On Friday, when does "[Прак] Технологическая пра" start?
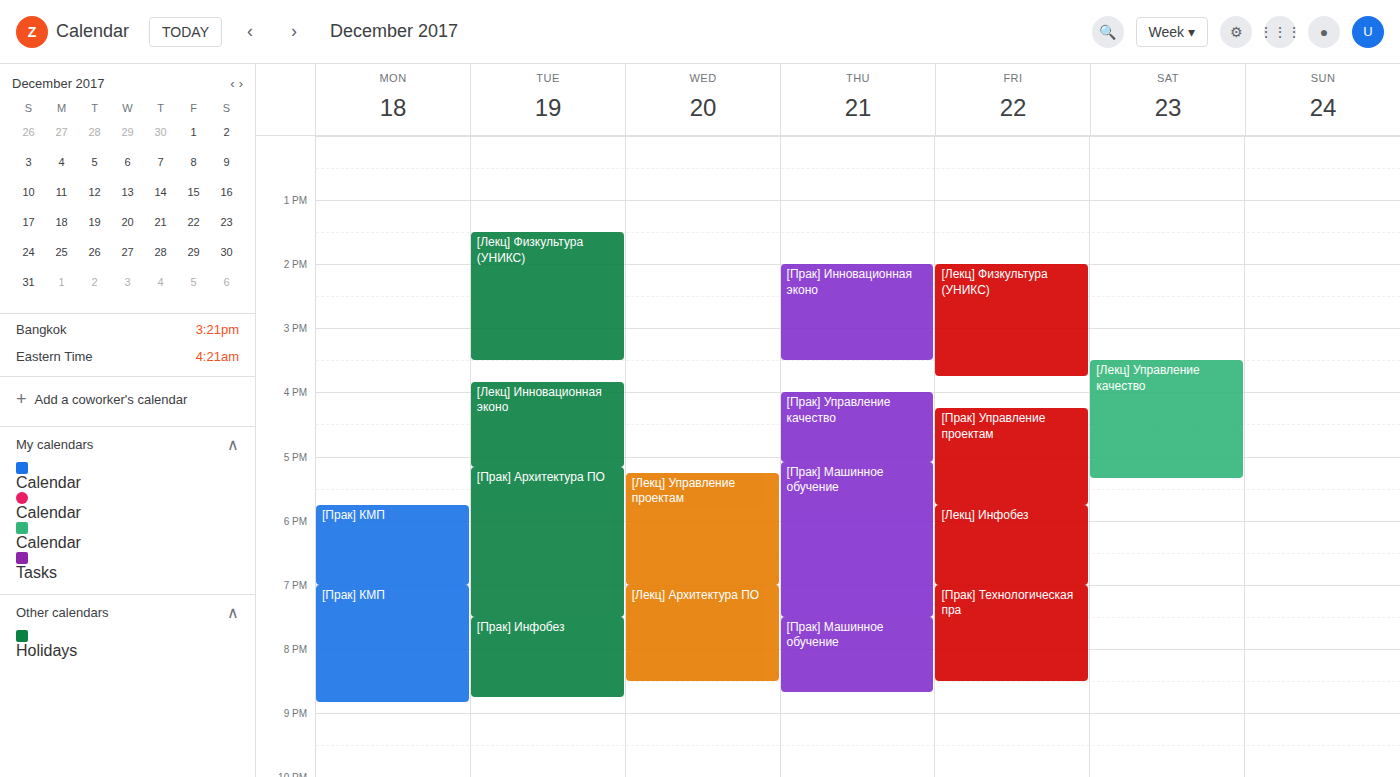
19:00